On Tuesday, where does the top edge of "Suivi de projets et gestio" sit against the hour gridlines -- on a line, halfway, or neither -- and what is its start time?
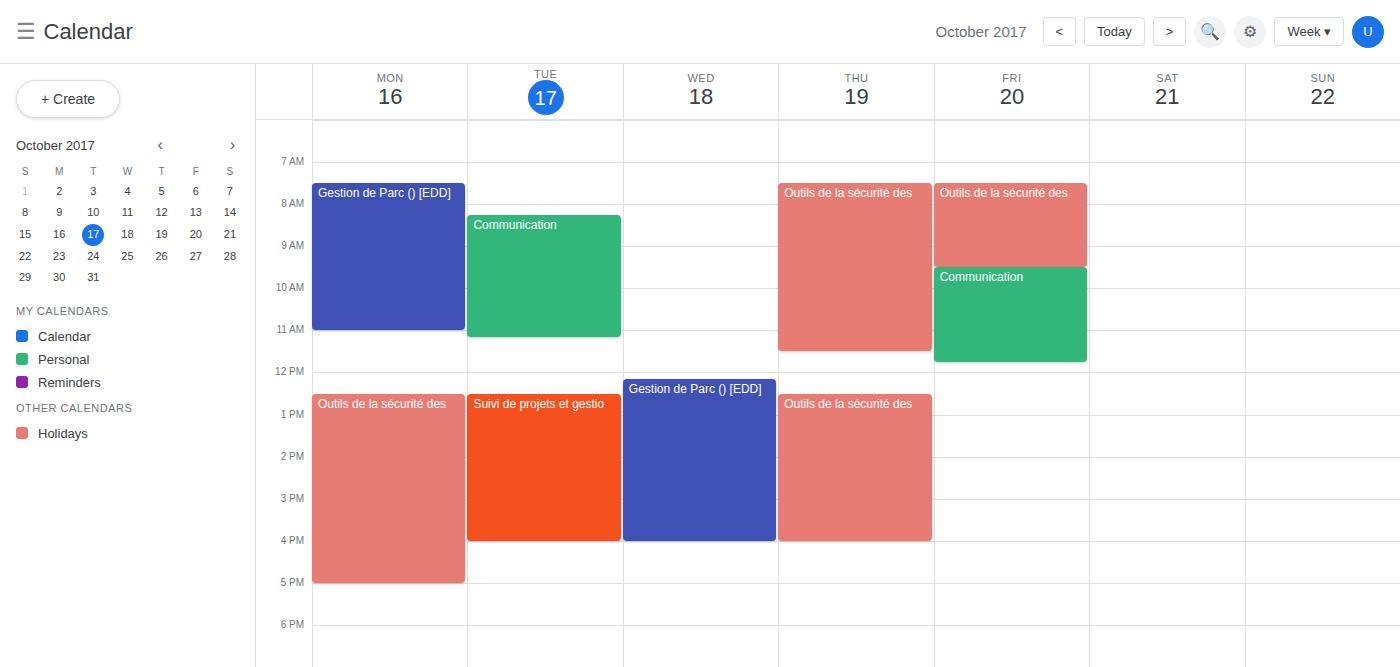
12:30 PM -- halfway between the 12 PM and 1 PM lines.